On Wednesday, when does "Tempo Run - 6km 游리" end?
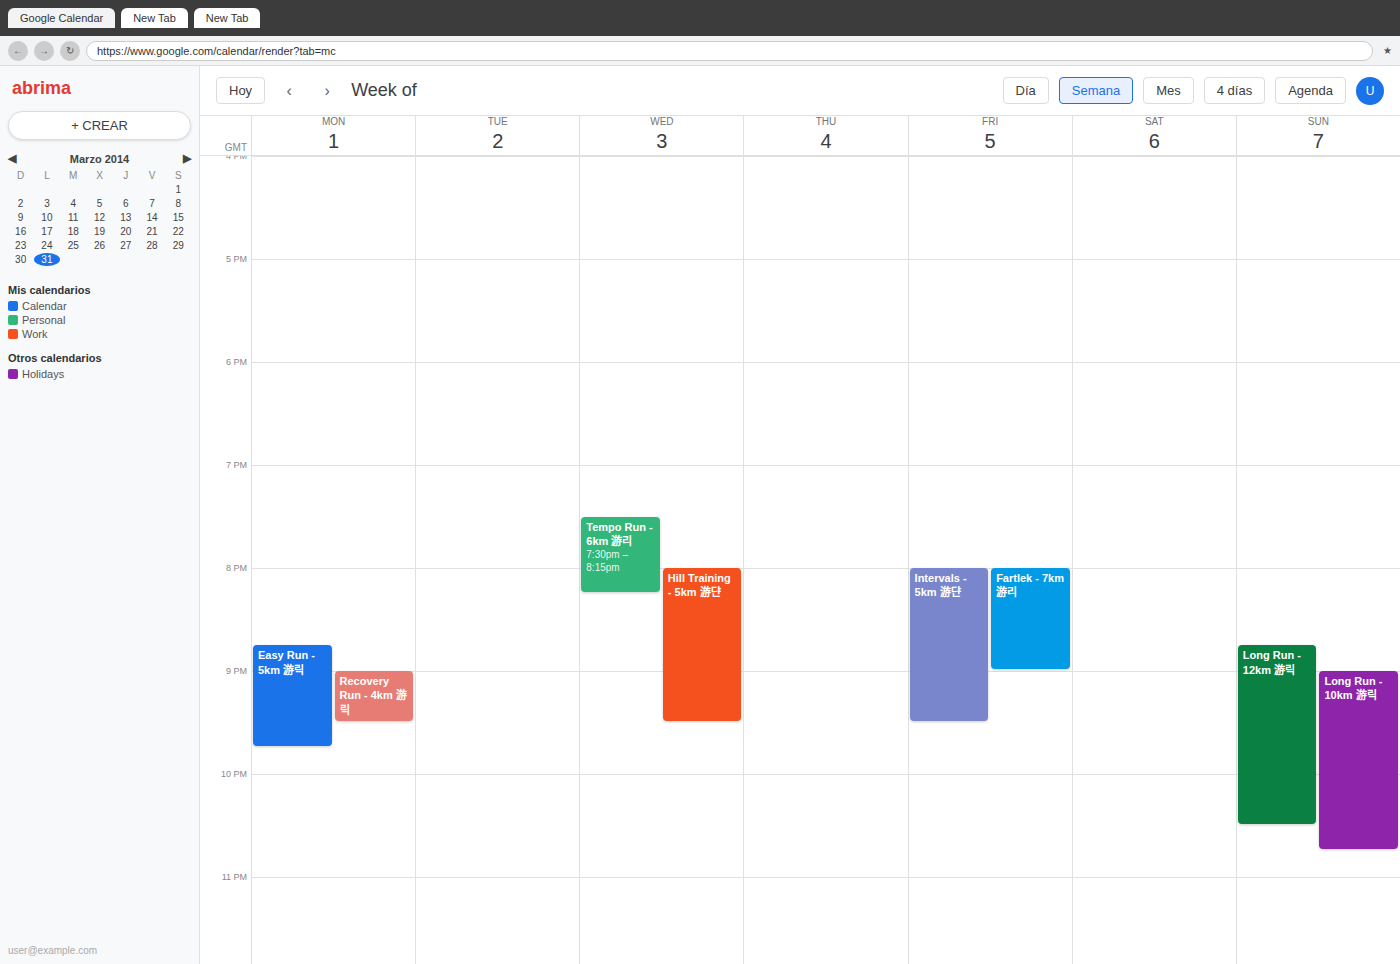
8:15 PM